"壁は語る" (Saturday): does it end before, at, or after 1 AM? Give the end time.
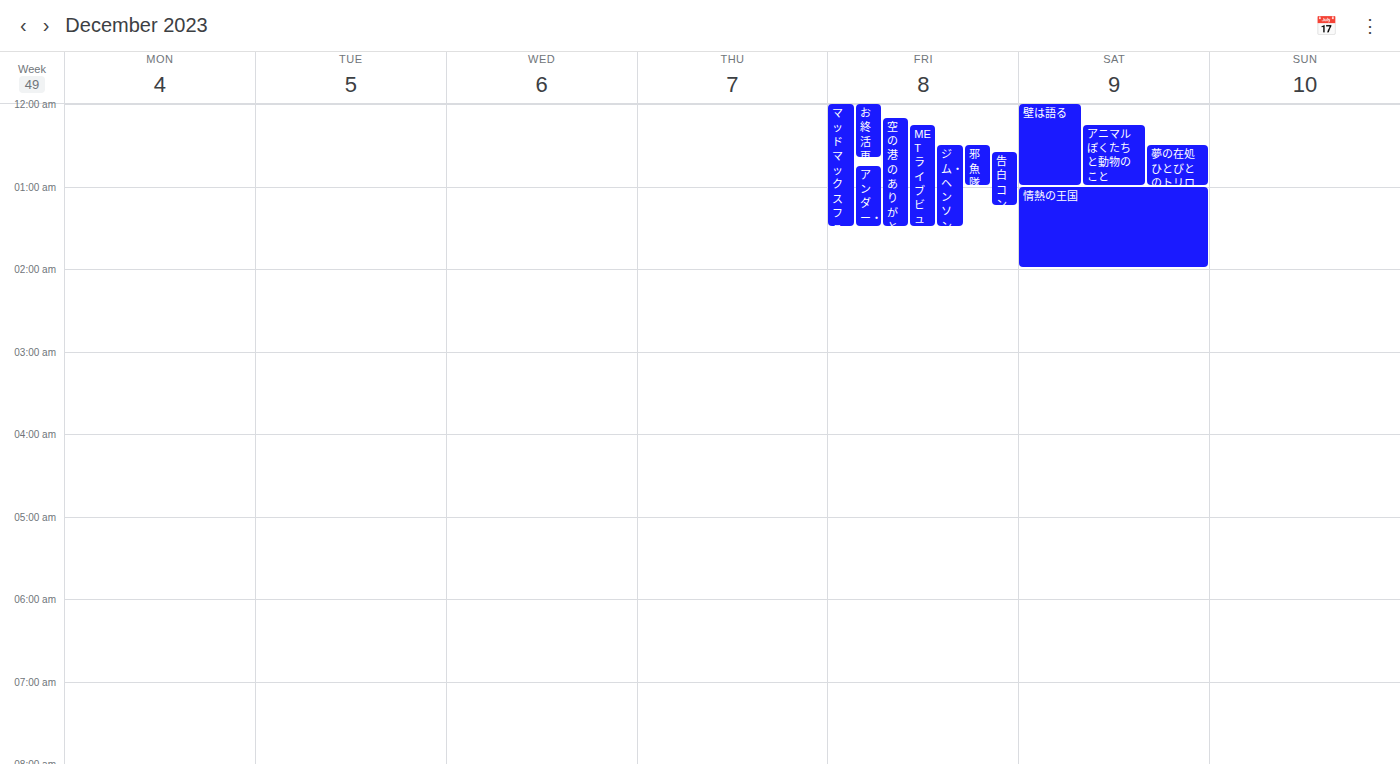
1:00 AM -- exactly at 1 AM, on the 1 AM line.